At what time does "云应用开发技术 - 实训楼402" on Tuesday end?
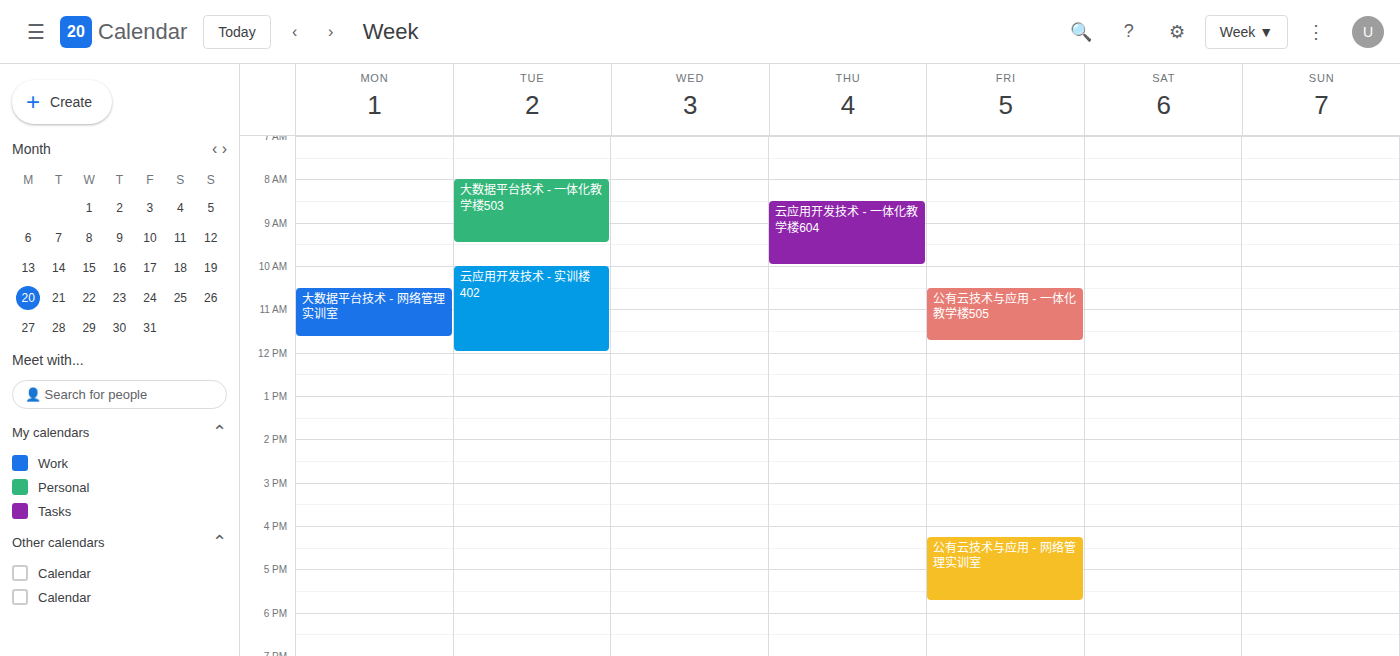
12:00 PM